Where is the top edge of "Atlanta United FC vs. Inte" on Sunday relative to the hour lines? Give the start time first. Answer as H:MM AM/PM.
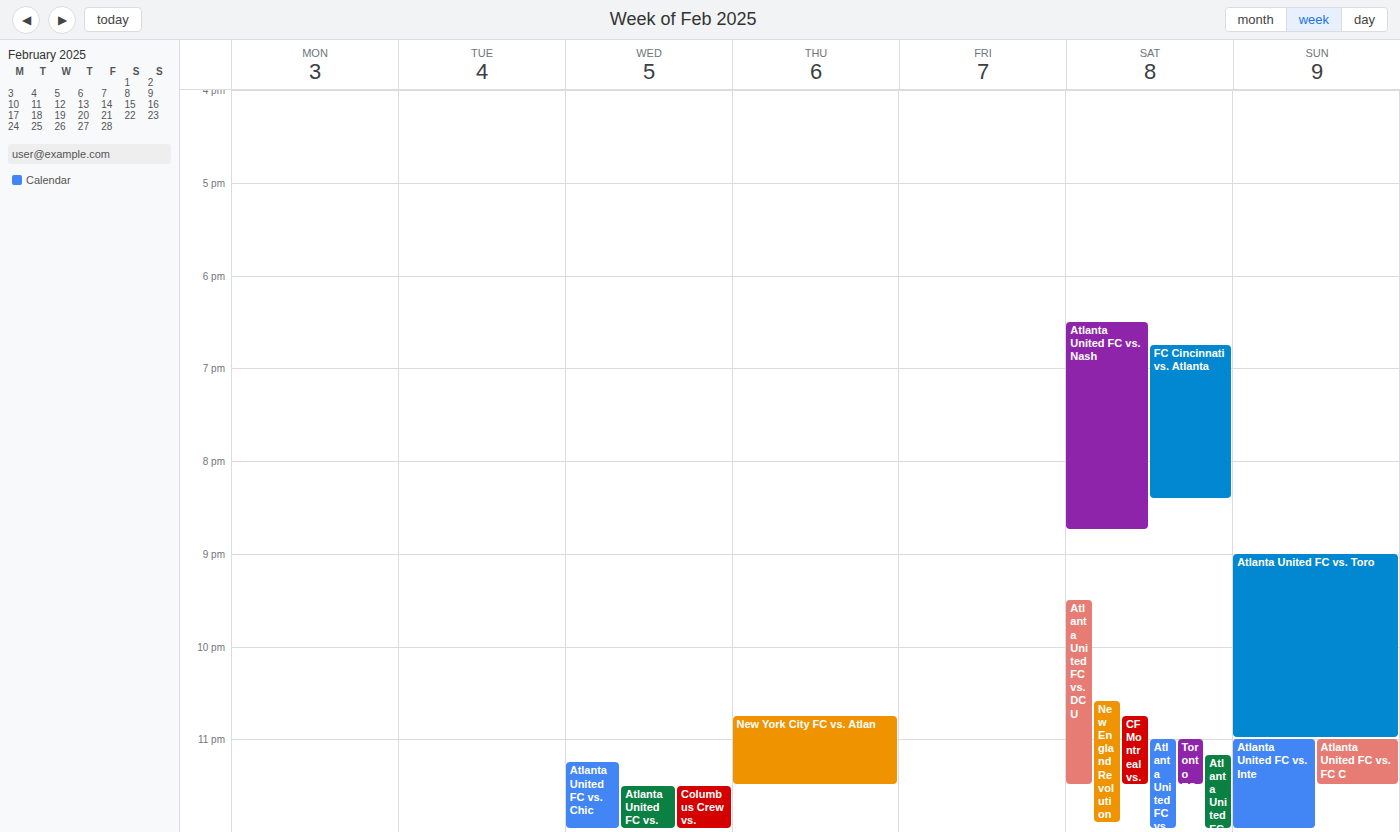
11:00 PM -- exactly on the 11 PM line.